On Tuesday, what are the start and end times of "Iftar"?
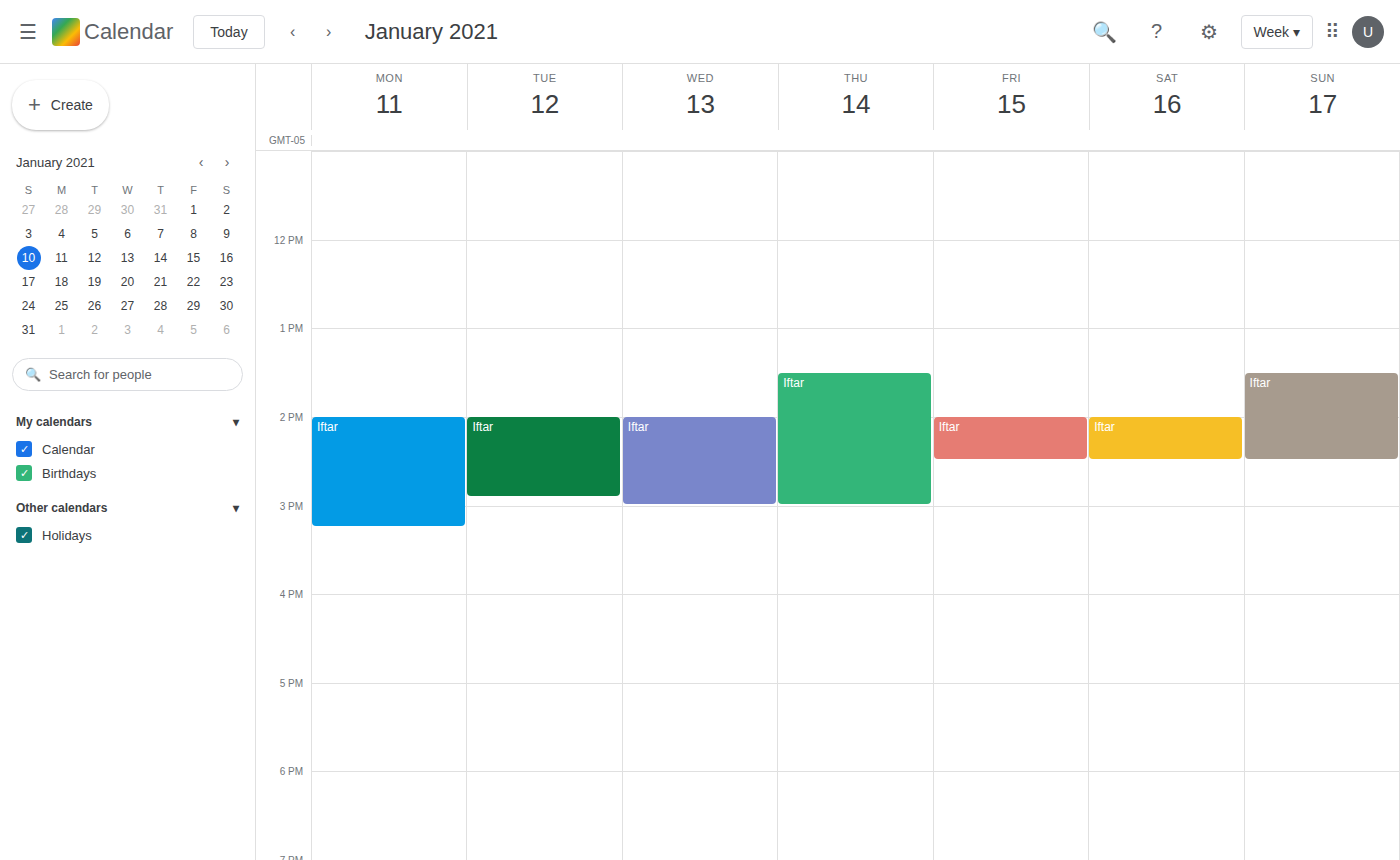
2:00 PM to 2:55 PM